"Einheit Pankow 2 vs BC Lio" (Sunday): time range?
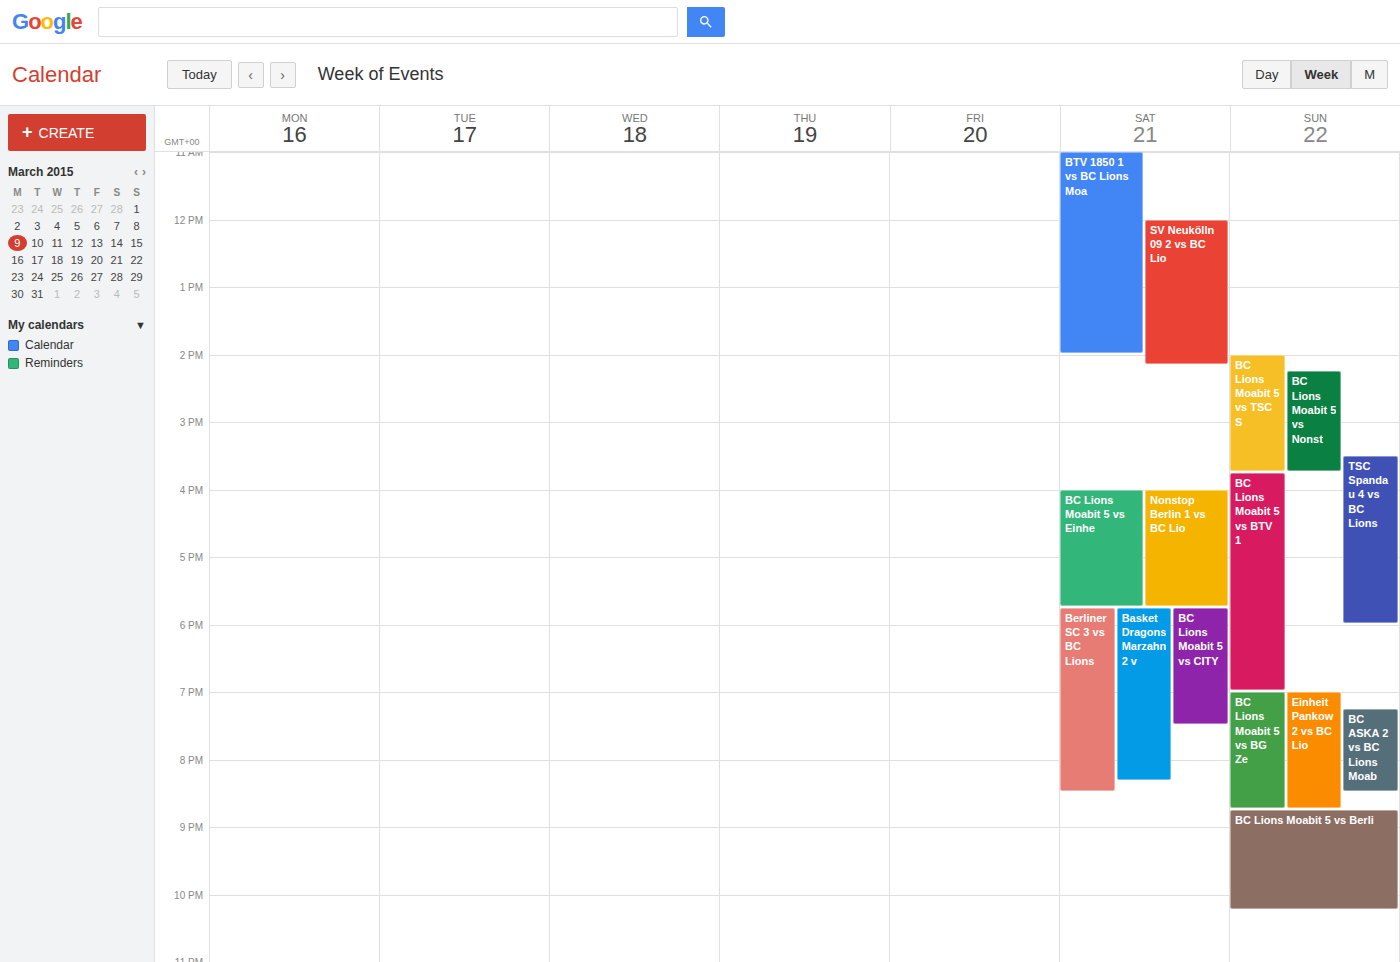
7:00 PM to 8:45 PM